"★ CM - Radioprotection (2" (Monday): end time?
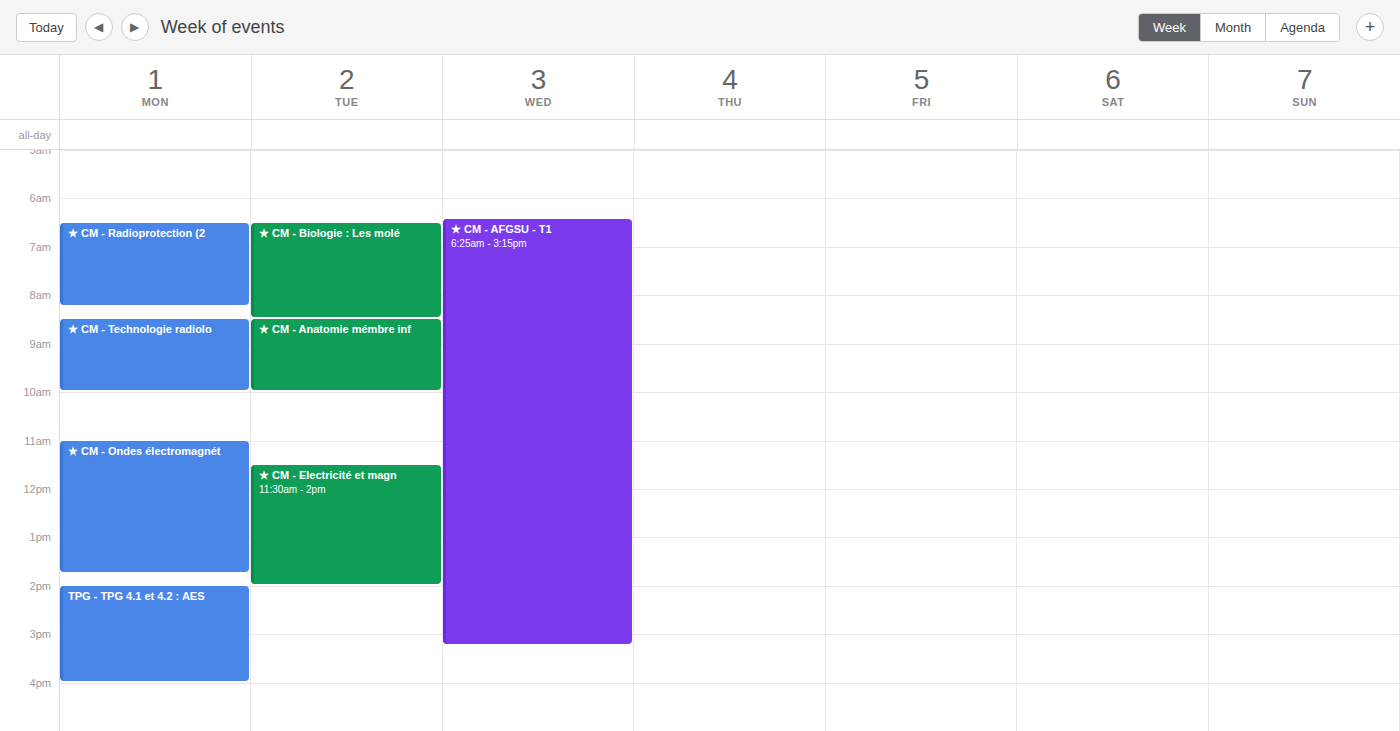
8:15 AM